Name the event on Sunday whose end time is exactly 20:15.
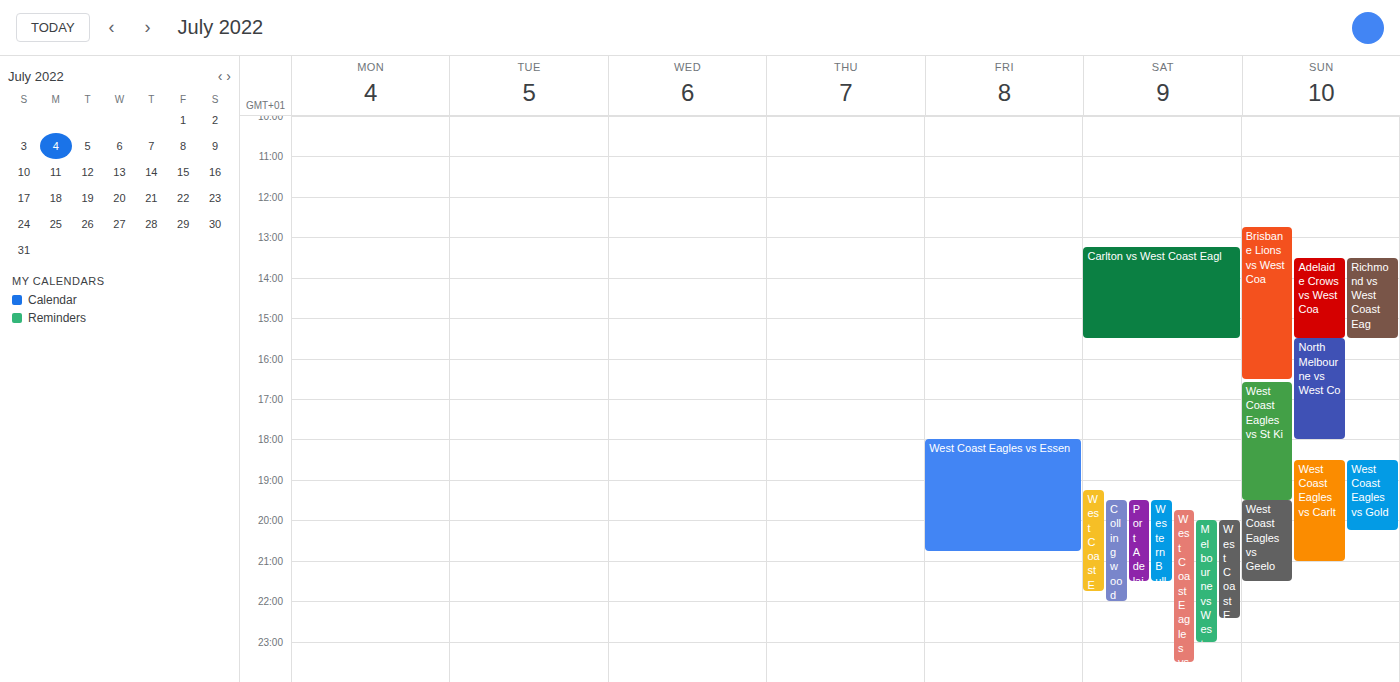
"West Coast Eagles vs Gold"